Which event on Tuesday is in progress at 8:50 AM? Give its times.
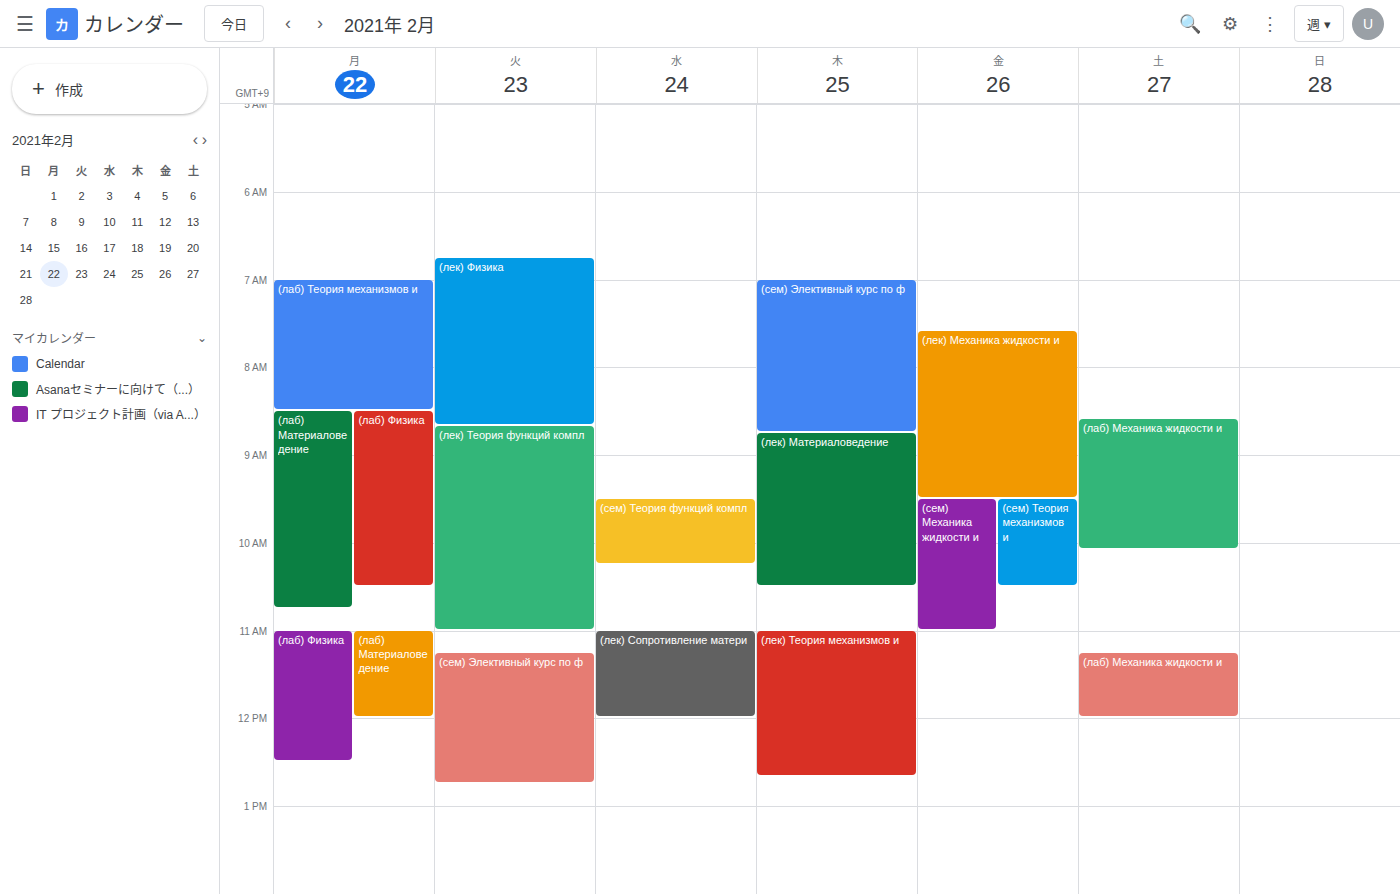
"(лек) Теория функций компл", 8:40 AM to 11:00 AM